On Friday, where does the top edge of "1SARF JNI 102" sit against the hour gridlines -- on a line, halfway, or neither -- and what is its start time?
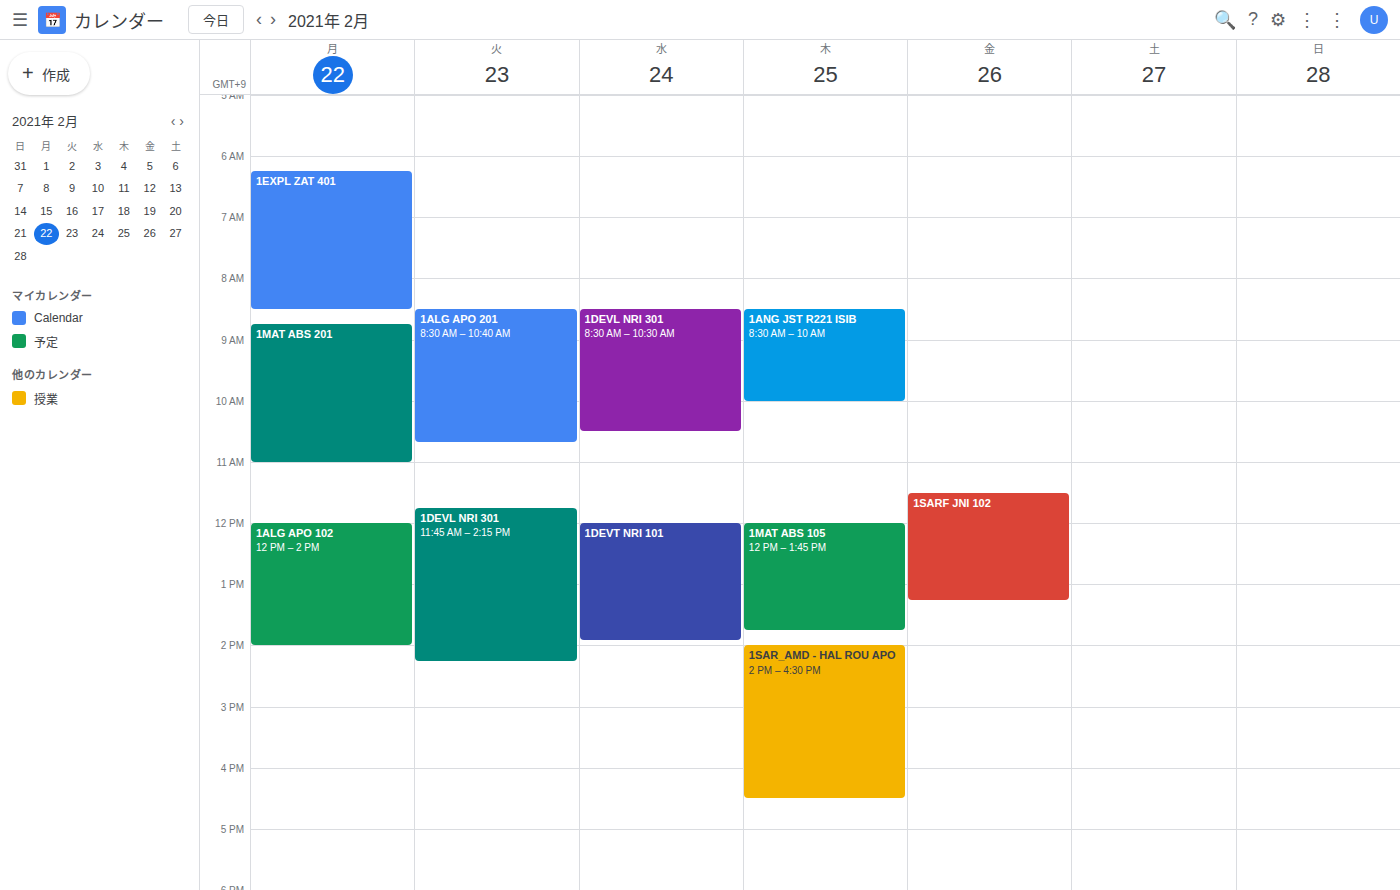
11:30 AM -- halfway between the 11 AM and 12 PM lines.